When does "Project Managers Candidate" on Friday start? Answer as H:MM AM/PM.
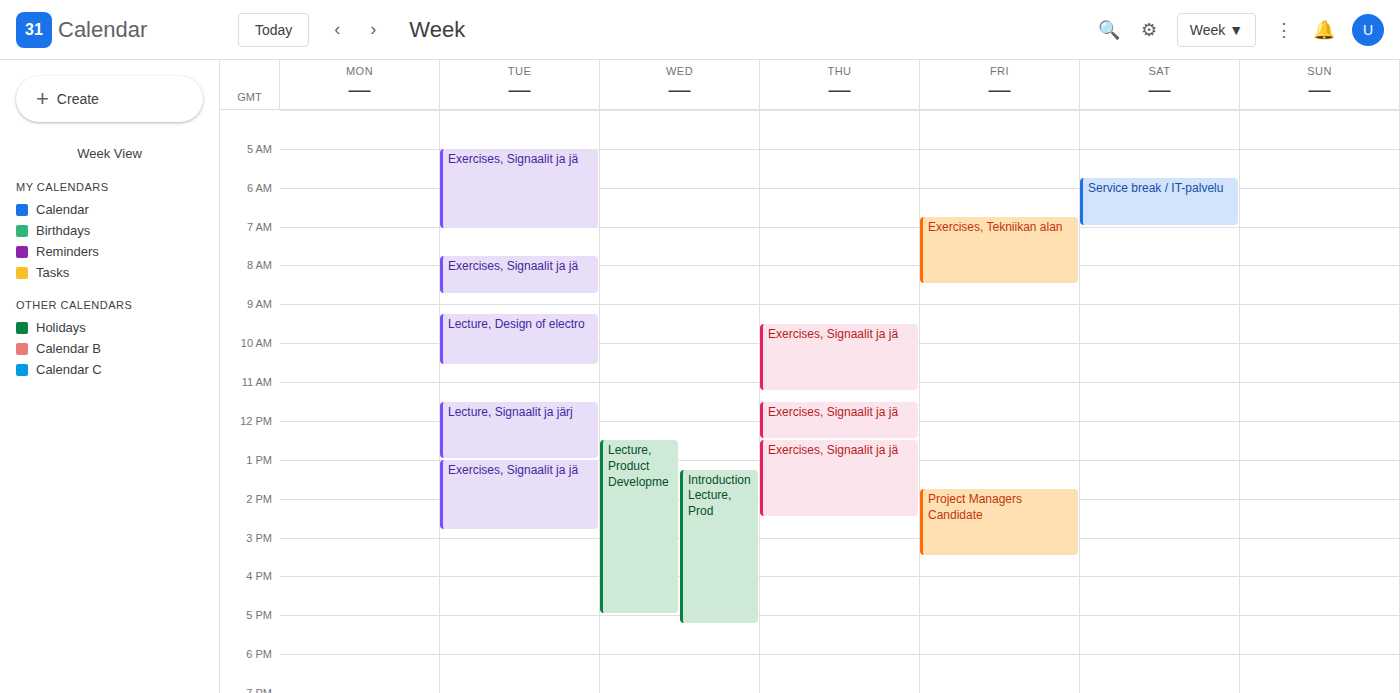
1:45 PM